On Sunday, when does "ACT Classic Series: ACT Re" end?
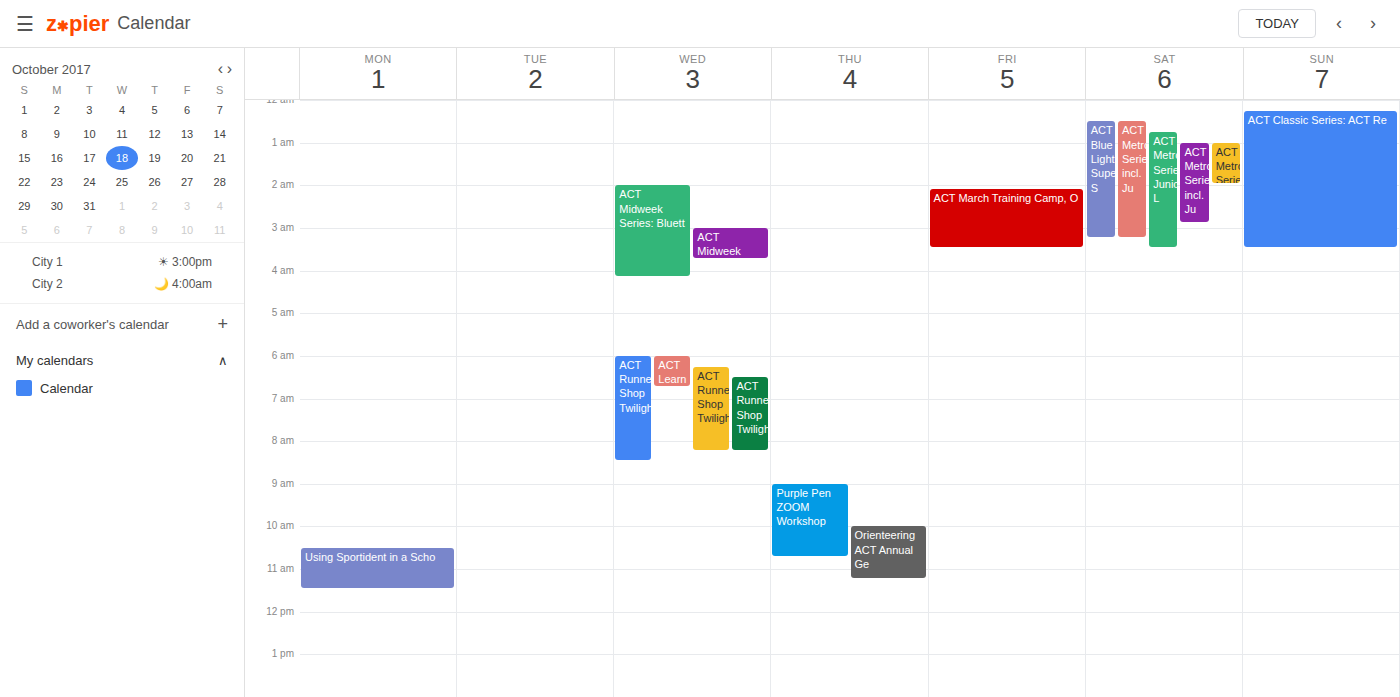
3:30 AM